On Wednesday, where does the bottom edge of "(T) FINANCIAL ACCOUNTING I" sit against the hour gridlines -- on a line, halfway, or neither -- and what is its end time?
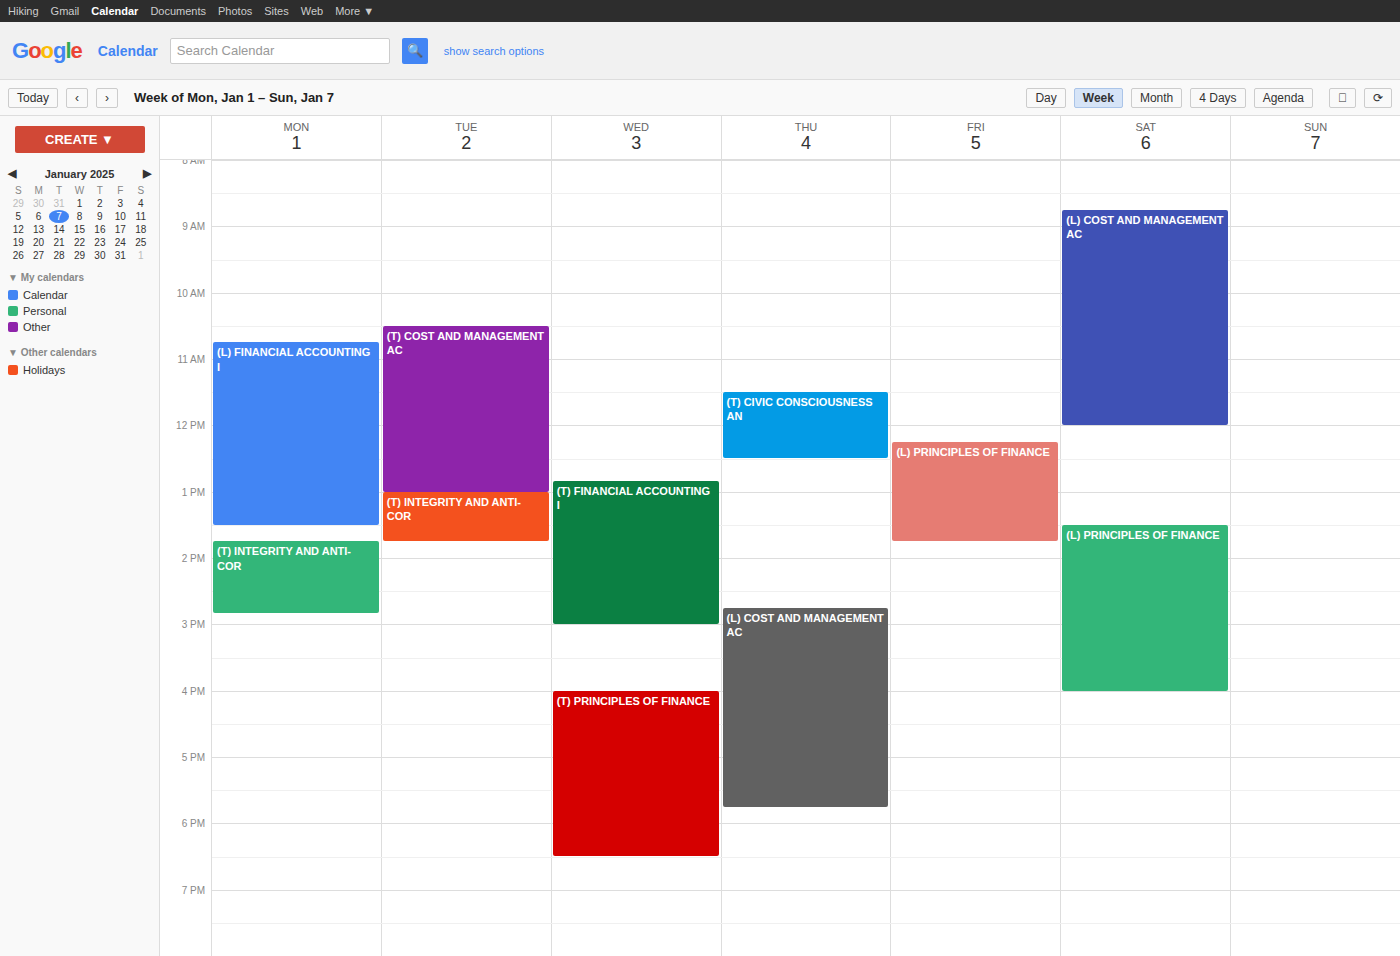
3:00 PM -- exactly on the 3 PM line.